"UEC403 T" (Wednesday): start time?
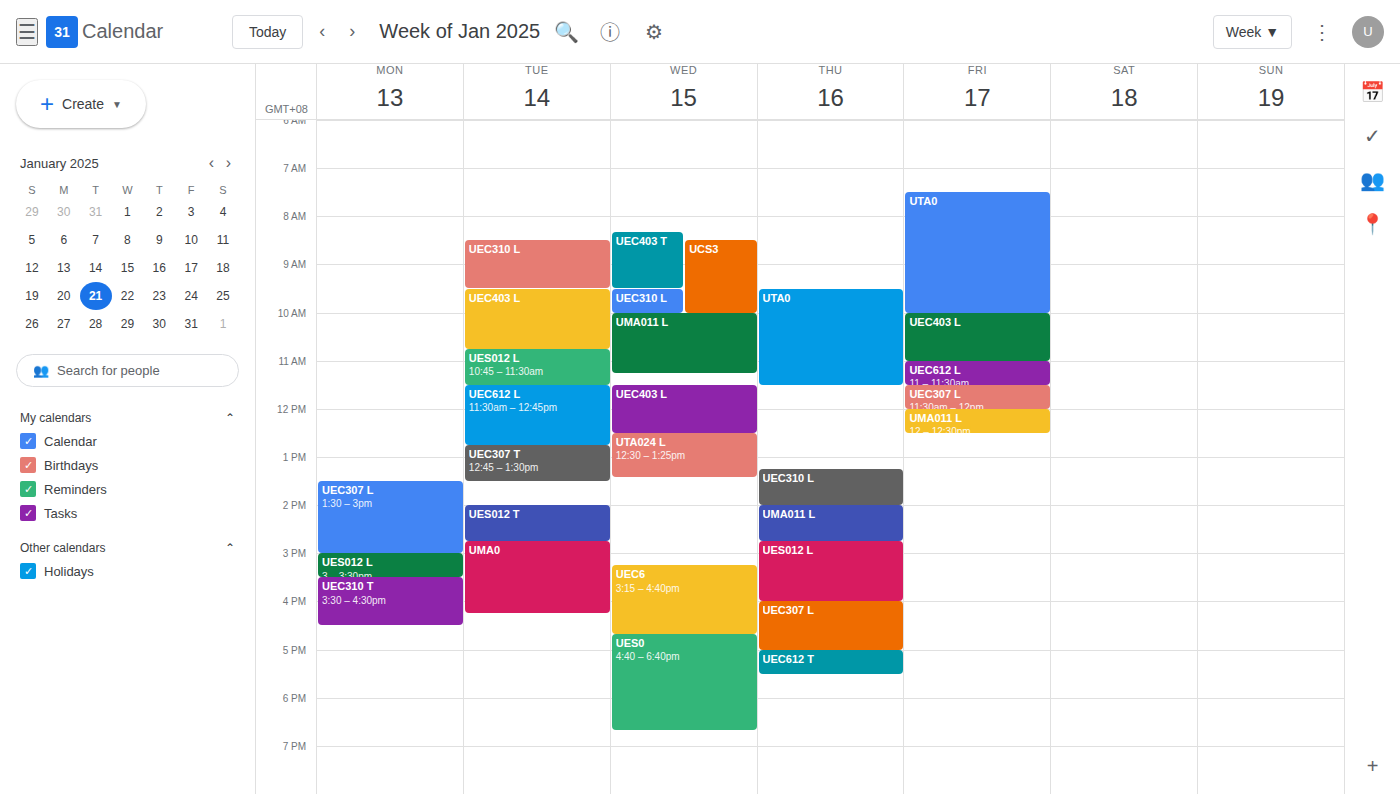
8:20 AM